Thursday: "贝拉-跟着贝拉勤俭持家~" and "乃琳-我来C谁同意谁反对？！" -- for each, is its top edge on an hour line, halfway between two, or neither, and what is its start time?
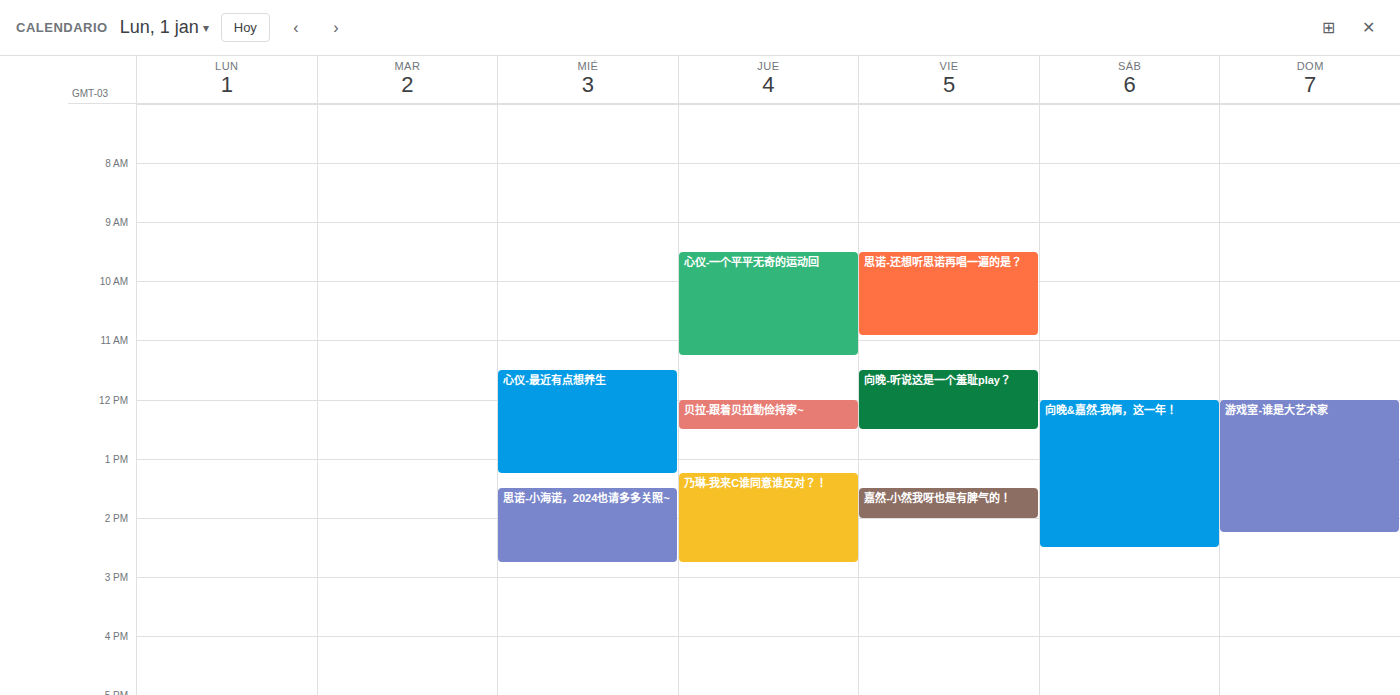
"贝拉-跟着贝拉勤俭持家~": 12:00 PM, exactly on the 12 PM line. "乃琳-我来C谁同意谁反对？！": 1:15 PM, neither: a quarter of the way from the 1 PM line to the 2 PM line.